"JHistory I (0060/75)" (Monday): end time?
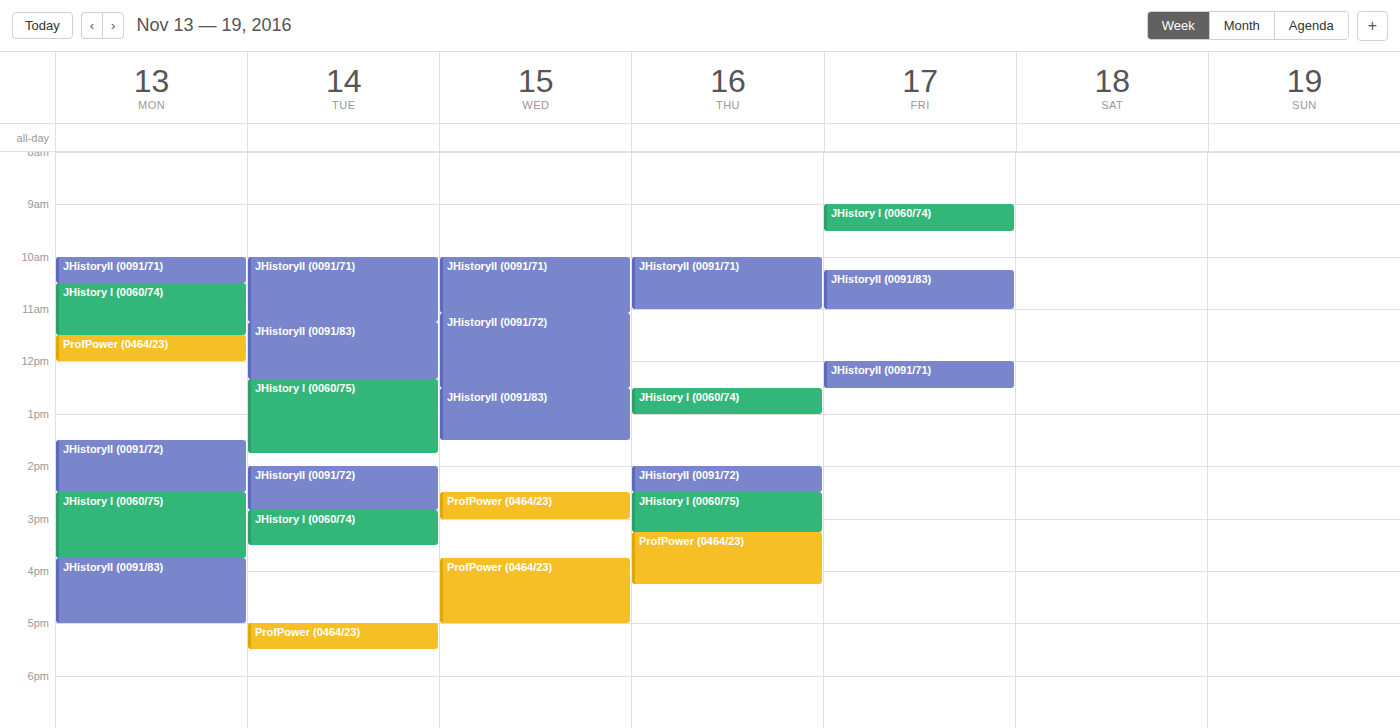
15:45